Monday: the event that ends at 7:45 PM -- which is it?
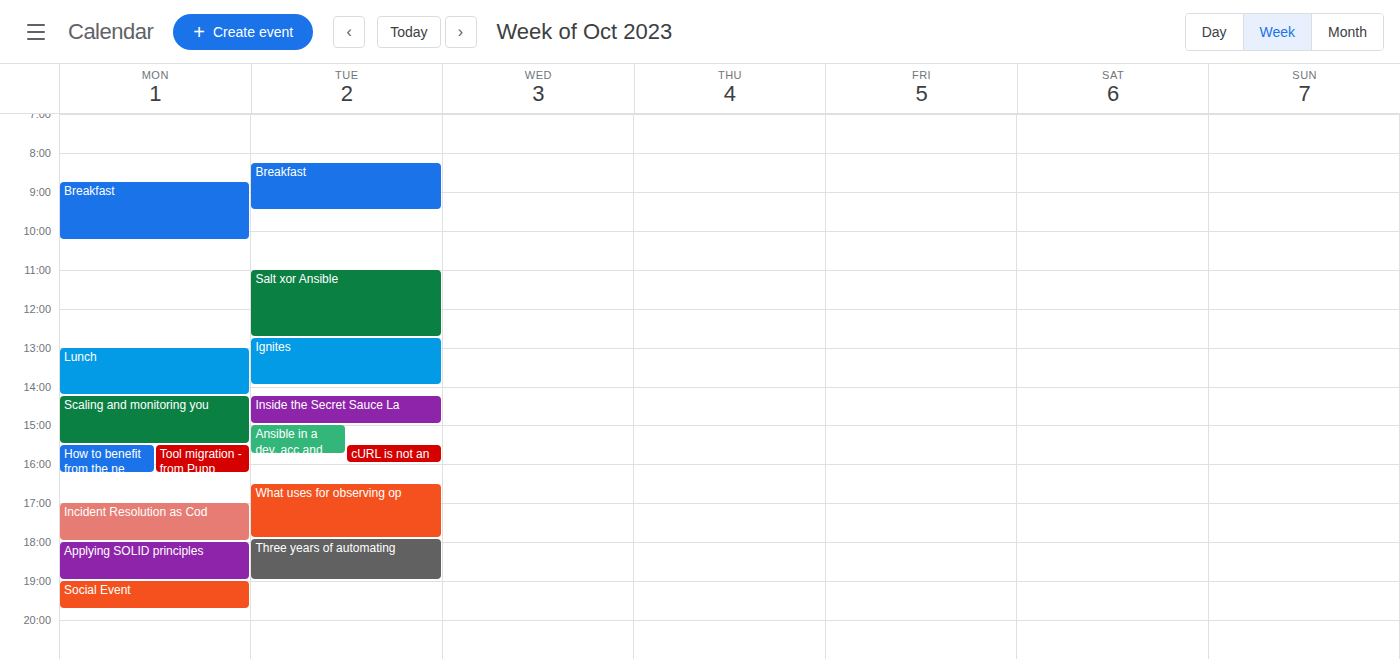
"Social Event"